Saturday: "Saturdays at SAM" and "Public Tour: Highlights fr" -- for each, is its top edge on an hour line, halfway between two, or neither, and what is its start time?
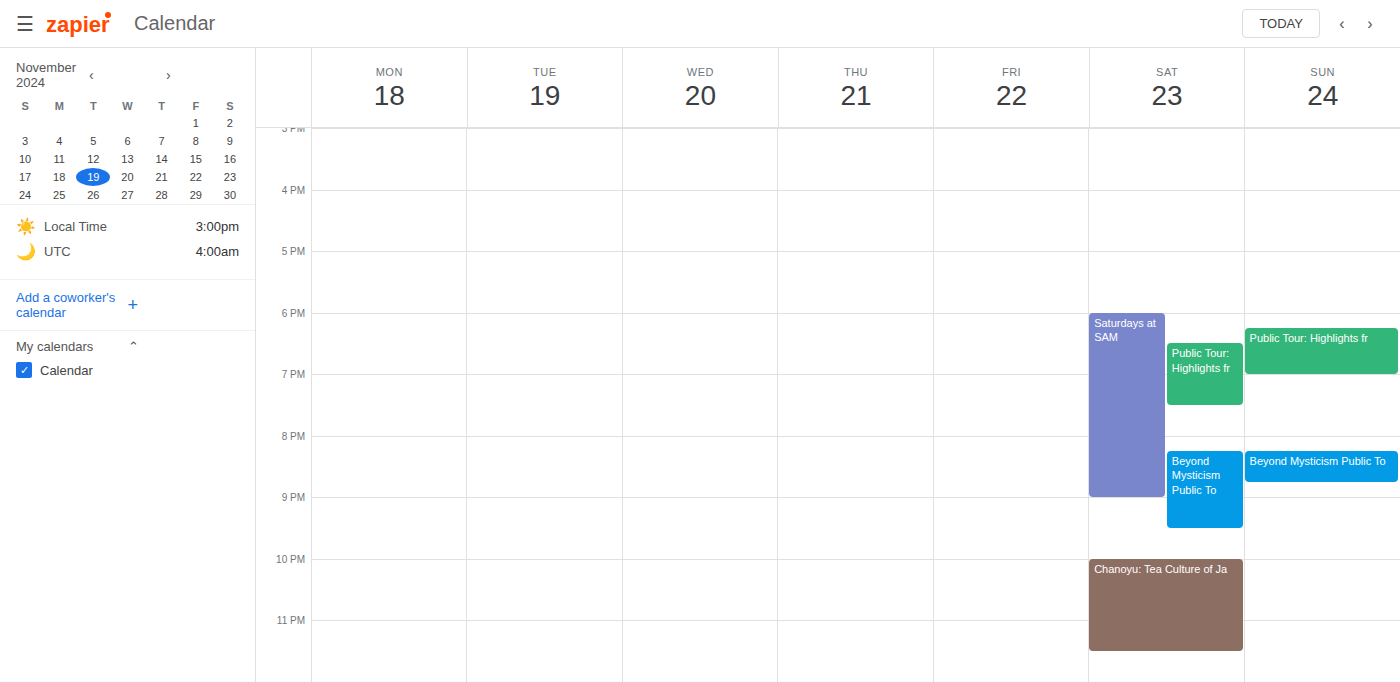
"Saturdays at SAM": 6:00 PM, exactly on the 6 PM line. "Public Tour: Highlights fr": 6:30 PM, halfway between the 6 PM and 7 PM lines.